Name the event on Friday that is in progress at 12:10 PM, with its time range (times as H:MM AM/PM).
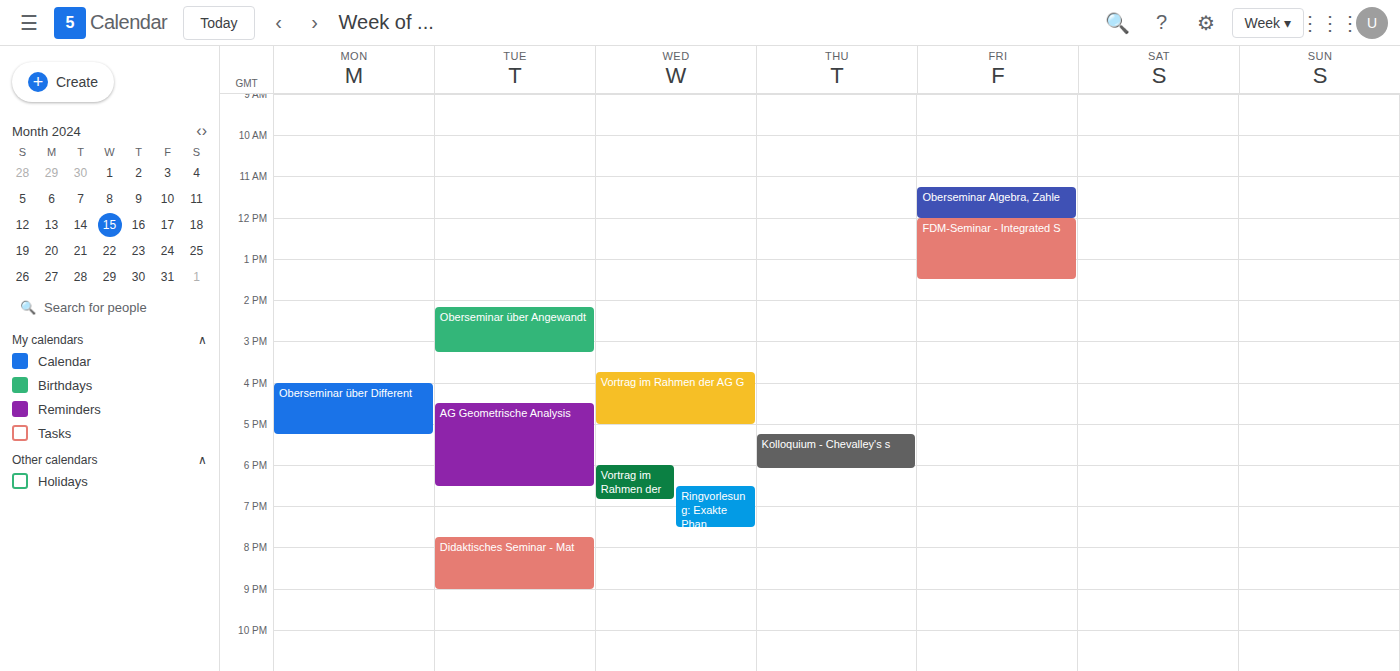
"FDM-Seminar - Integrated S", 12:00 PM to 1:30 PM